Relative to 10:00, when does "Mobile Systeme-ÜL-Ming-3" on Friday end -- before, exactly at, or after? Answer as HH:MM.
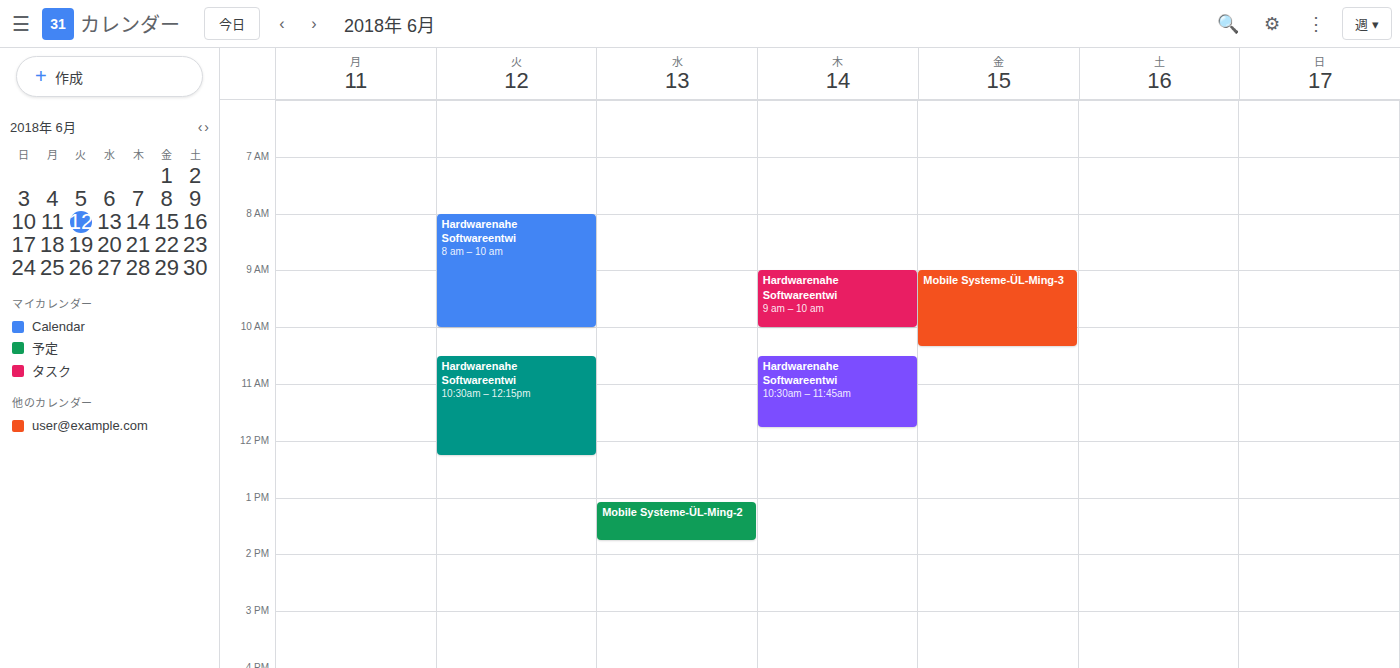
10:20 -- after 10:00, 20 minutes below the 10:00 line.